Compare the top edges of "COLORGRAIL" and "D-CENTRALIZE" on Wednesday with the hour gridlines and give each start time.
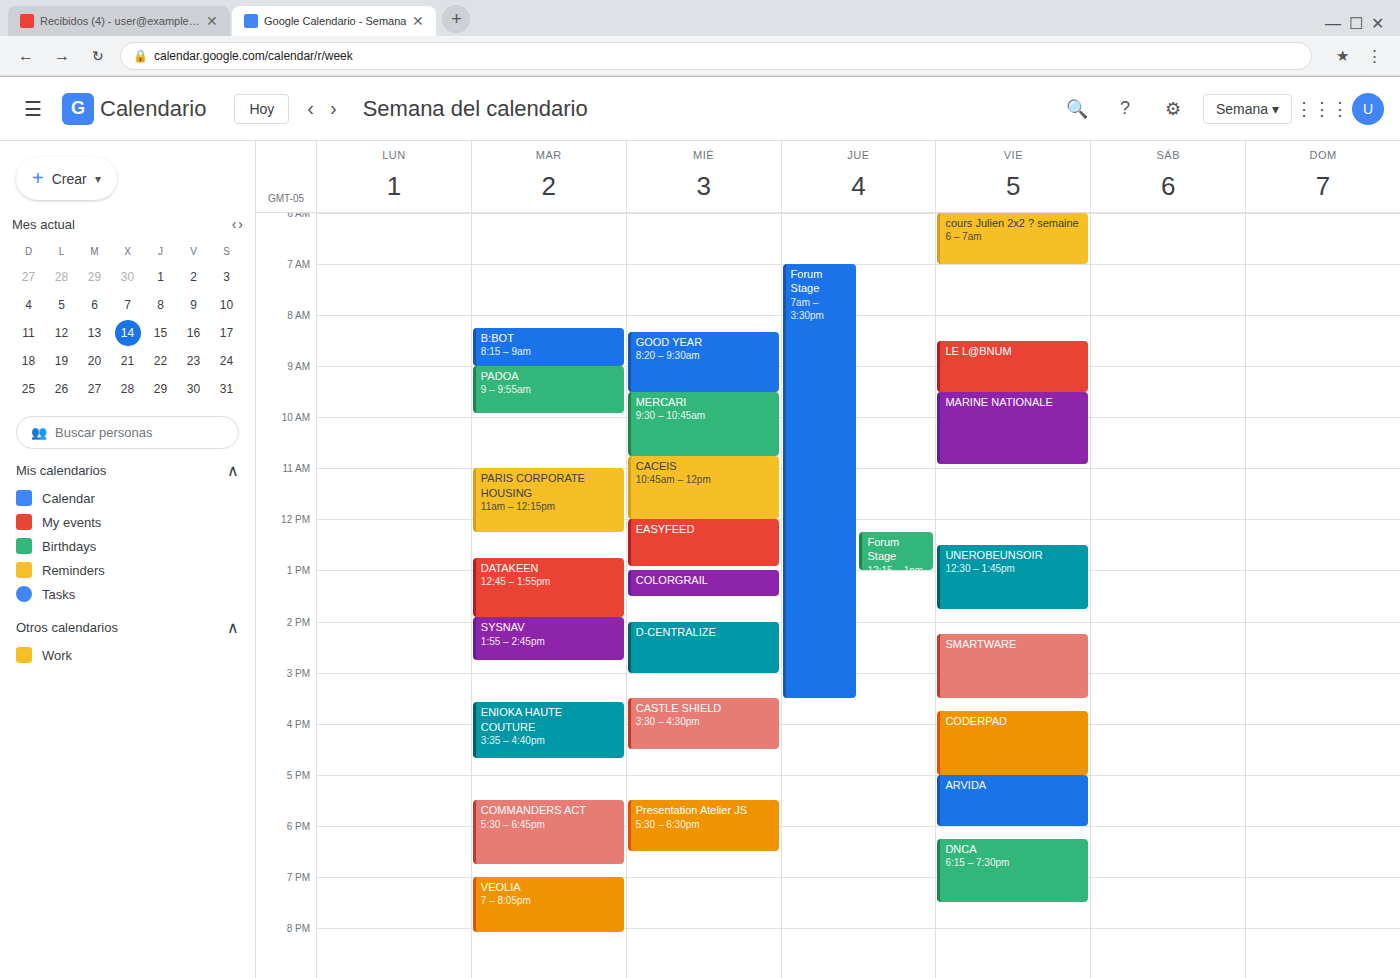
"COLORGRAIL": 1:00 PM, exactly on the 1 PM line. "D-CENTRALIZE": 2:00 PM, exactly on the 2 PM line.